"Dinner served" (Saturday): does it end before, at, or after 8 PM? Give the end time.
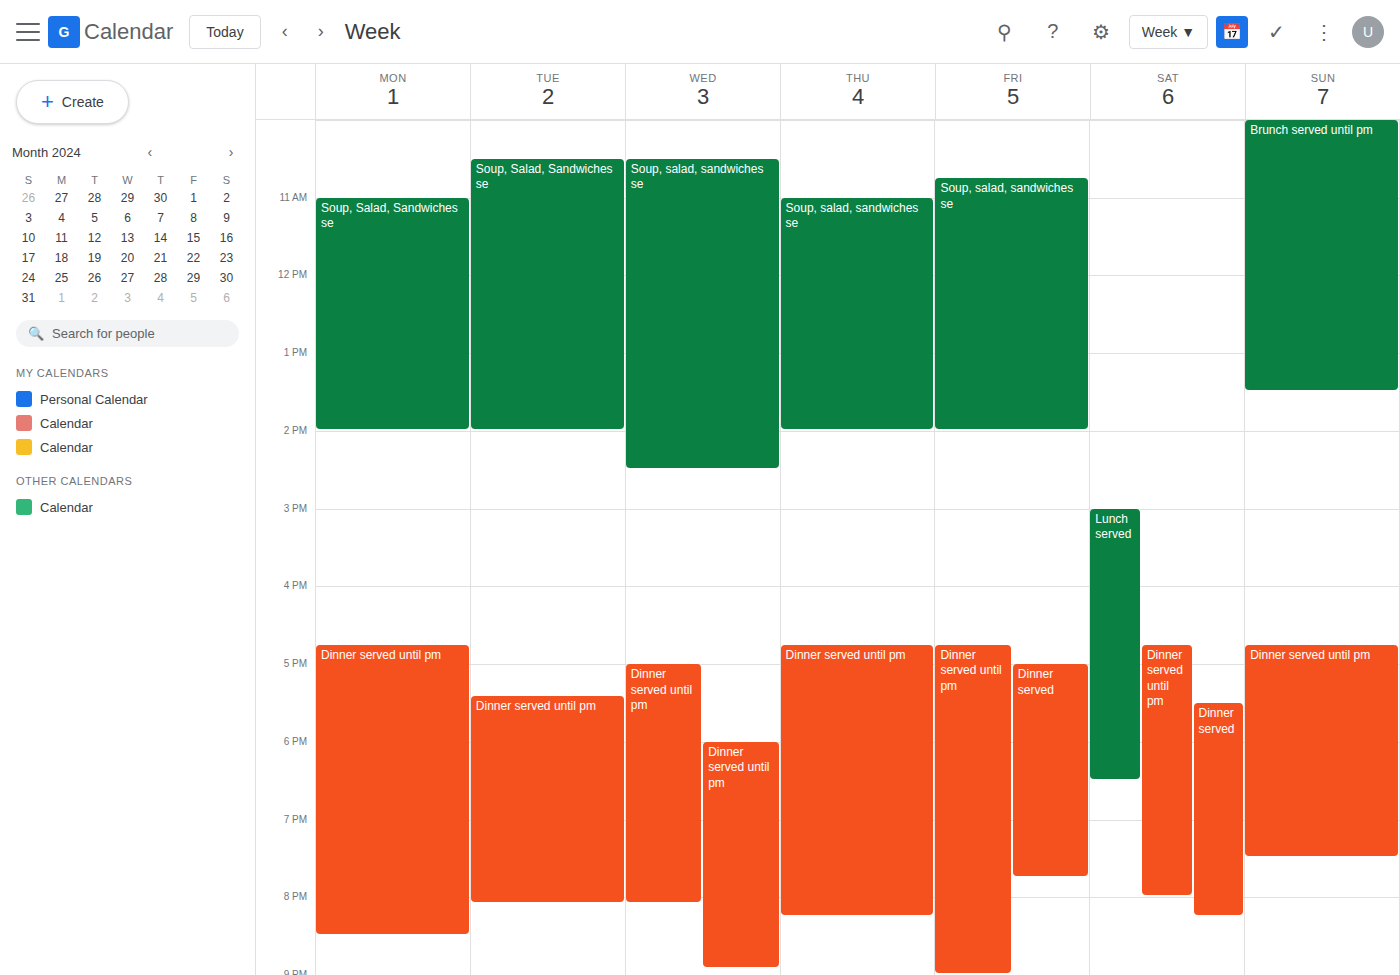
8:15 PM -- after 8 PM, 15 minutes below the 8 PM line.